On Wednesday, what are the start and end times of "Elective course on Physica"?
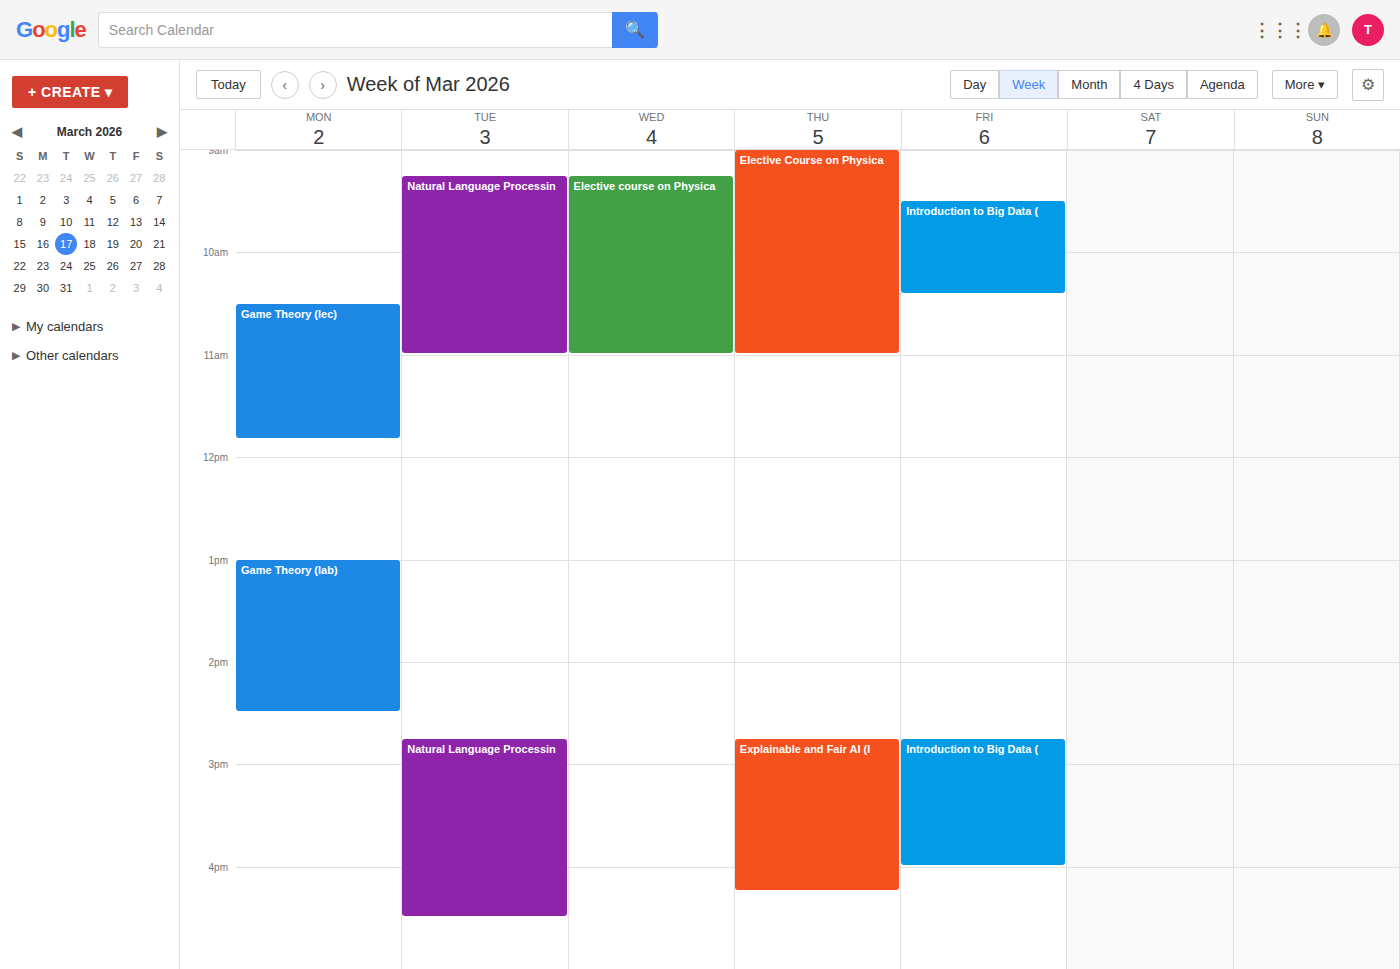
9:15 AM to 11:00 AM